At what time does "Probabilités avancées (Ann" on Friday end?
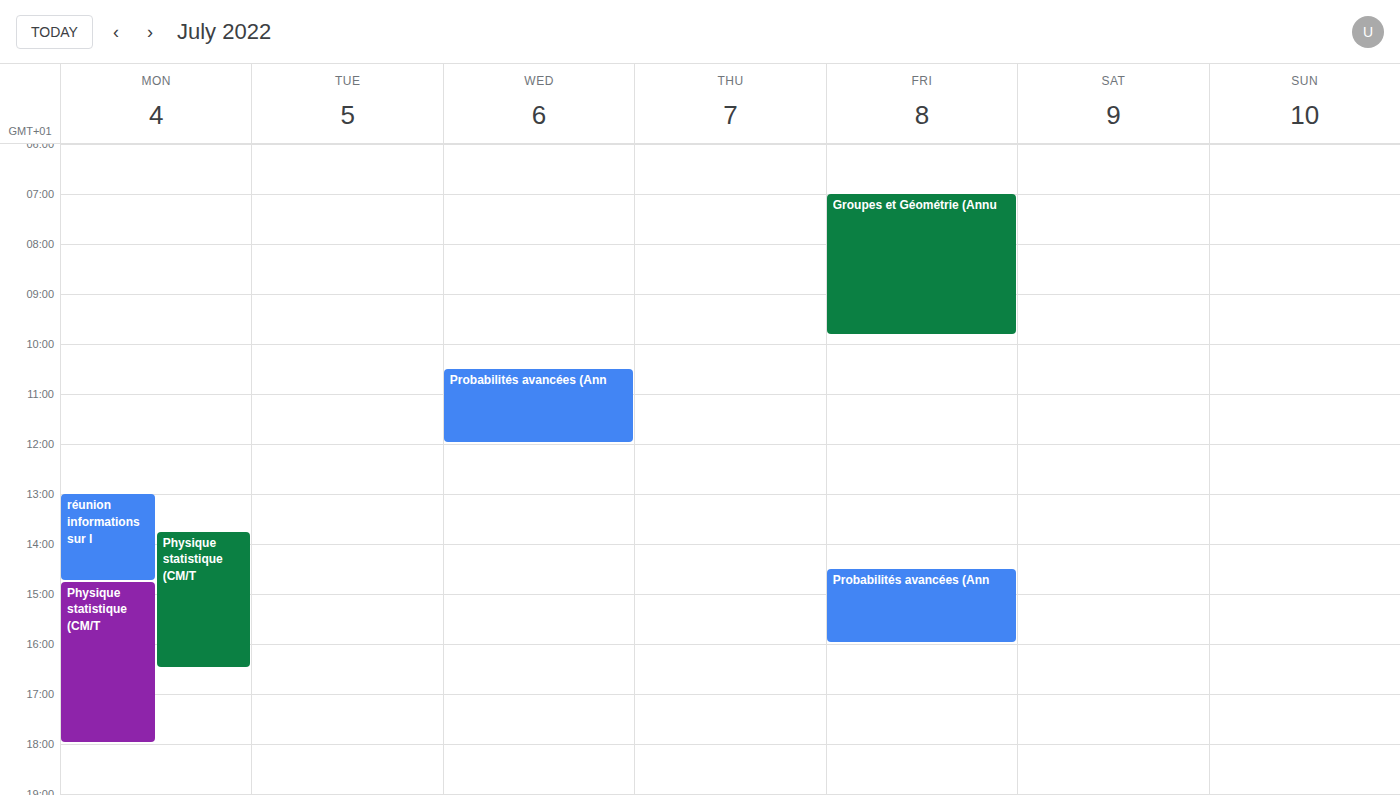
4:00 PM